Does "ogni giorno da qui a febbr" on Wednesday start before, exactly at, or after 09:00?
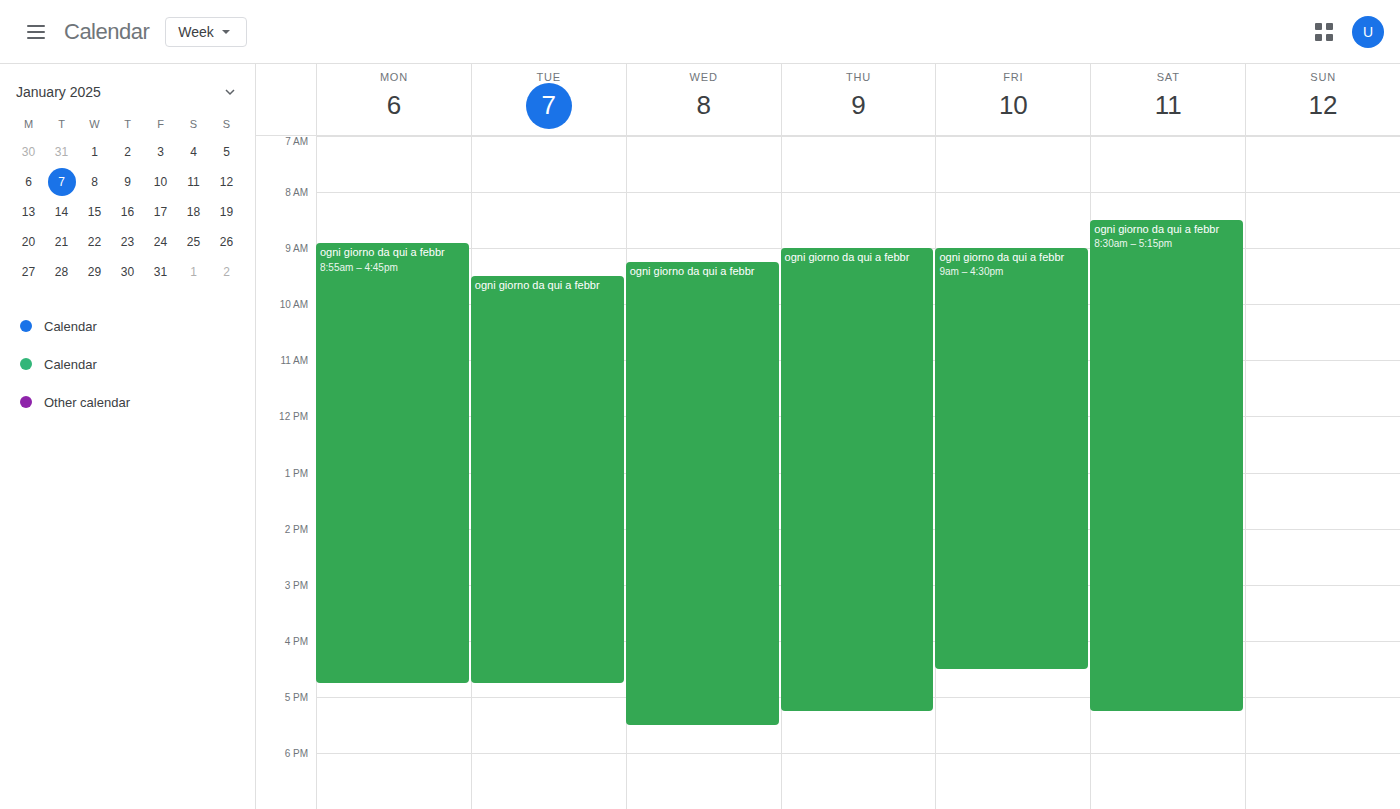
09:15 -- after 09:00, 15 minutes below the 09:00 line.